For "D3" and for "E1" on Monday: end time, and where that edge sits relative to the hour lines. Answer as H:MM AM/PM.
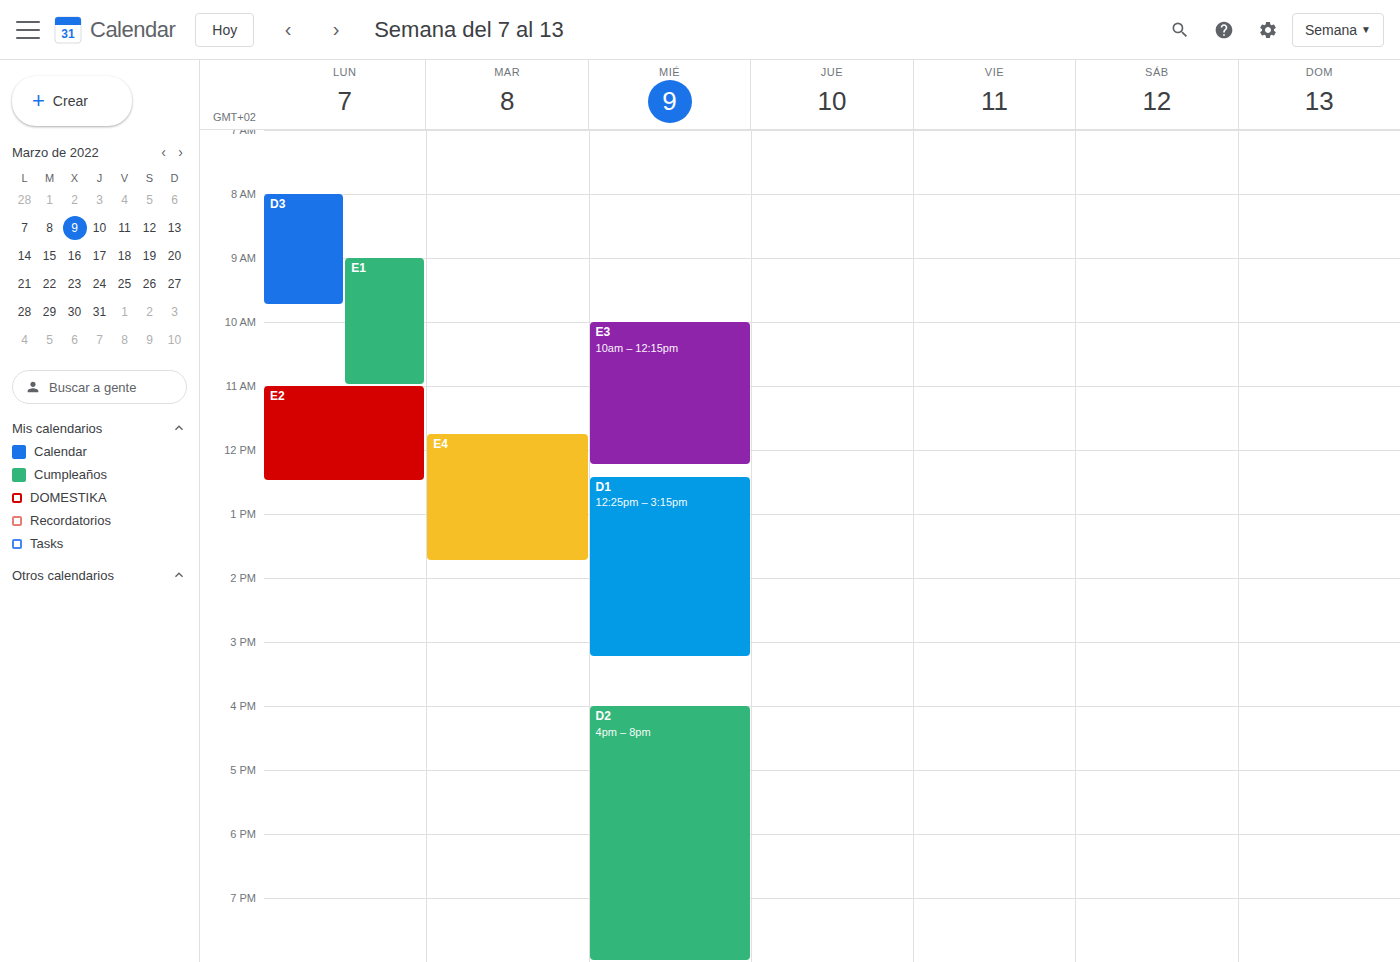
"D3": 9:45 AM, neither: three quarters of the way from the 9 AM line to the 10 AM line. "E1": 11:00 AM, exactly on the 11 AM line.